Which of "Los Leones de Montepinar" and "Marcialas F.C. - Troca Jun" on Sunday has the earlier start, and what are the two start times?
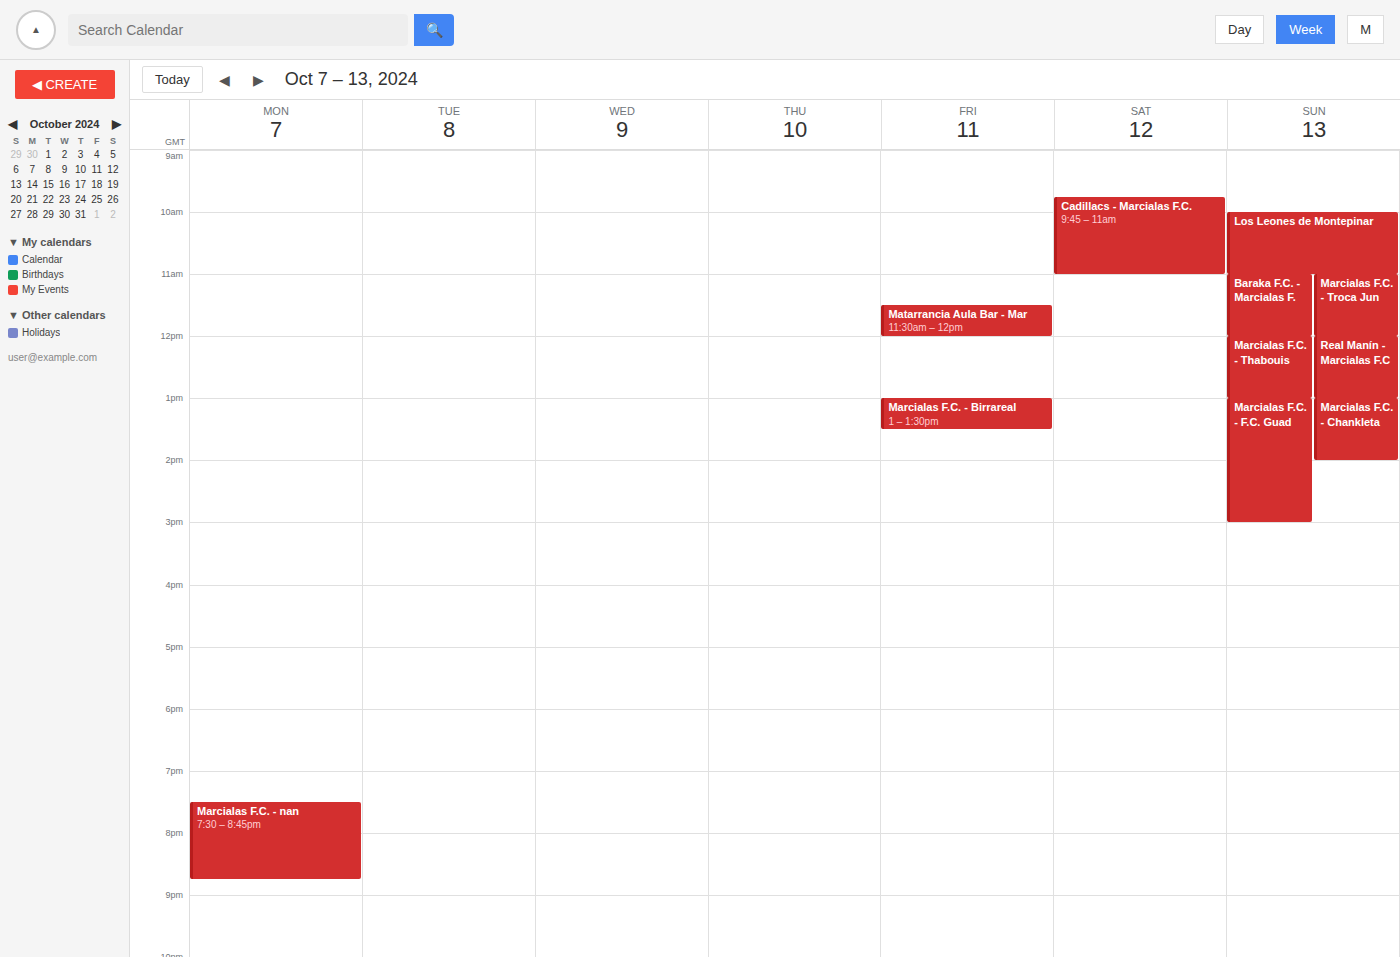
"Los Leones de Montepinar" 10:00 AM; "Marcialas F.C. - Troca Jun" 11:00 AM.